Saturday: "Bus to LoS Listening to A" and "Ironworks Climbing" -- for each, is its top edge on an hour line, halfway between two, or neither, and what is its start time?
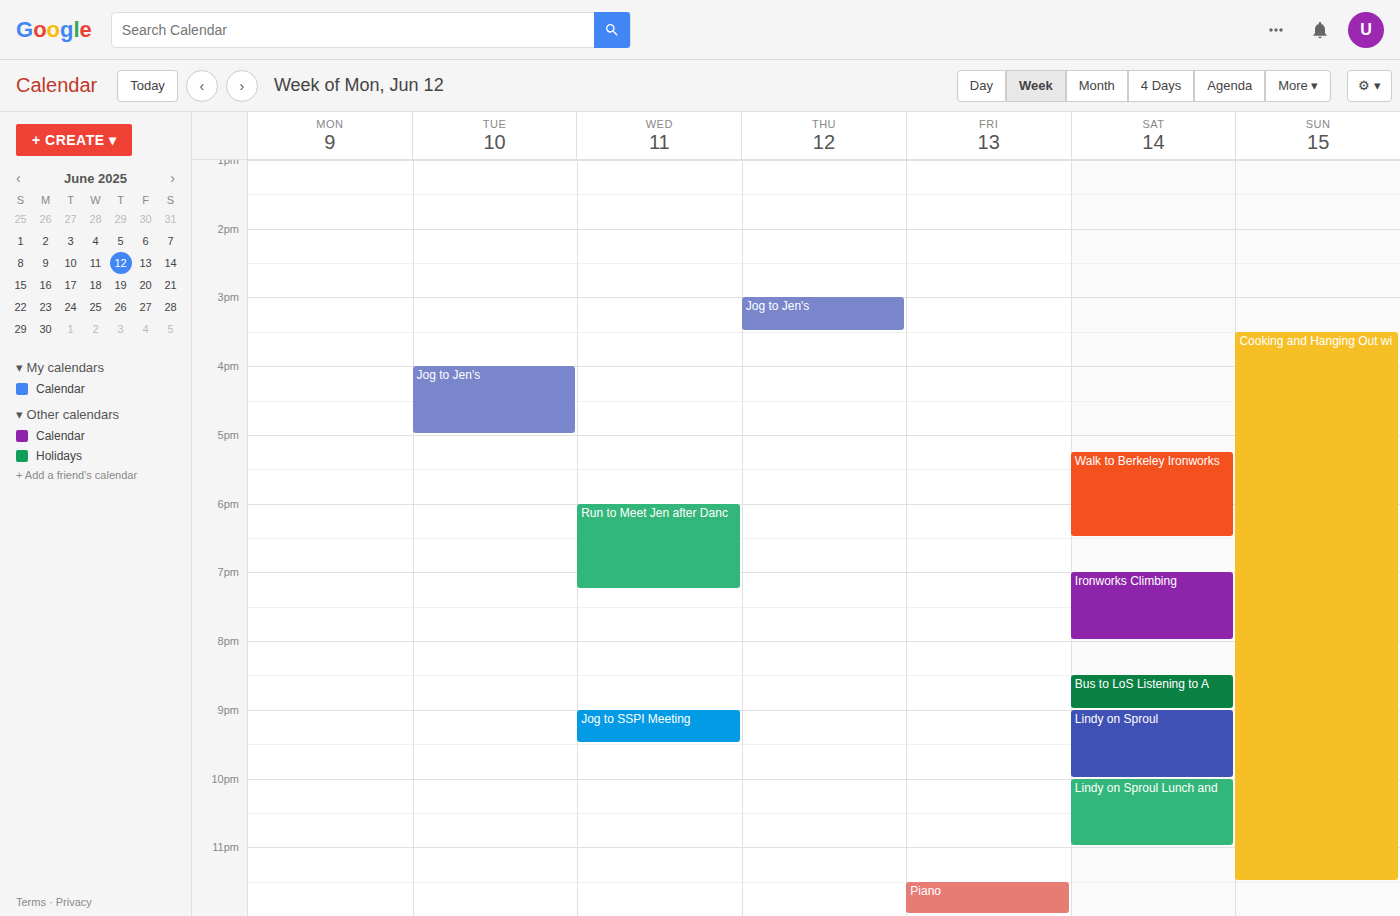
"Bus to LoS Listening to A": 8:30 PM, halfway between the 8 PM and 9 PM lines. "Ironworks Climbing": 7:00 PM, exactly on the 7 PM line.